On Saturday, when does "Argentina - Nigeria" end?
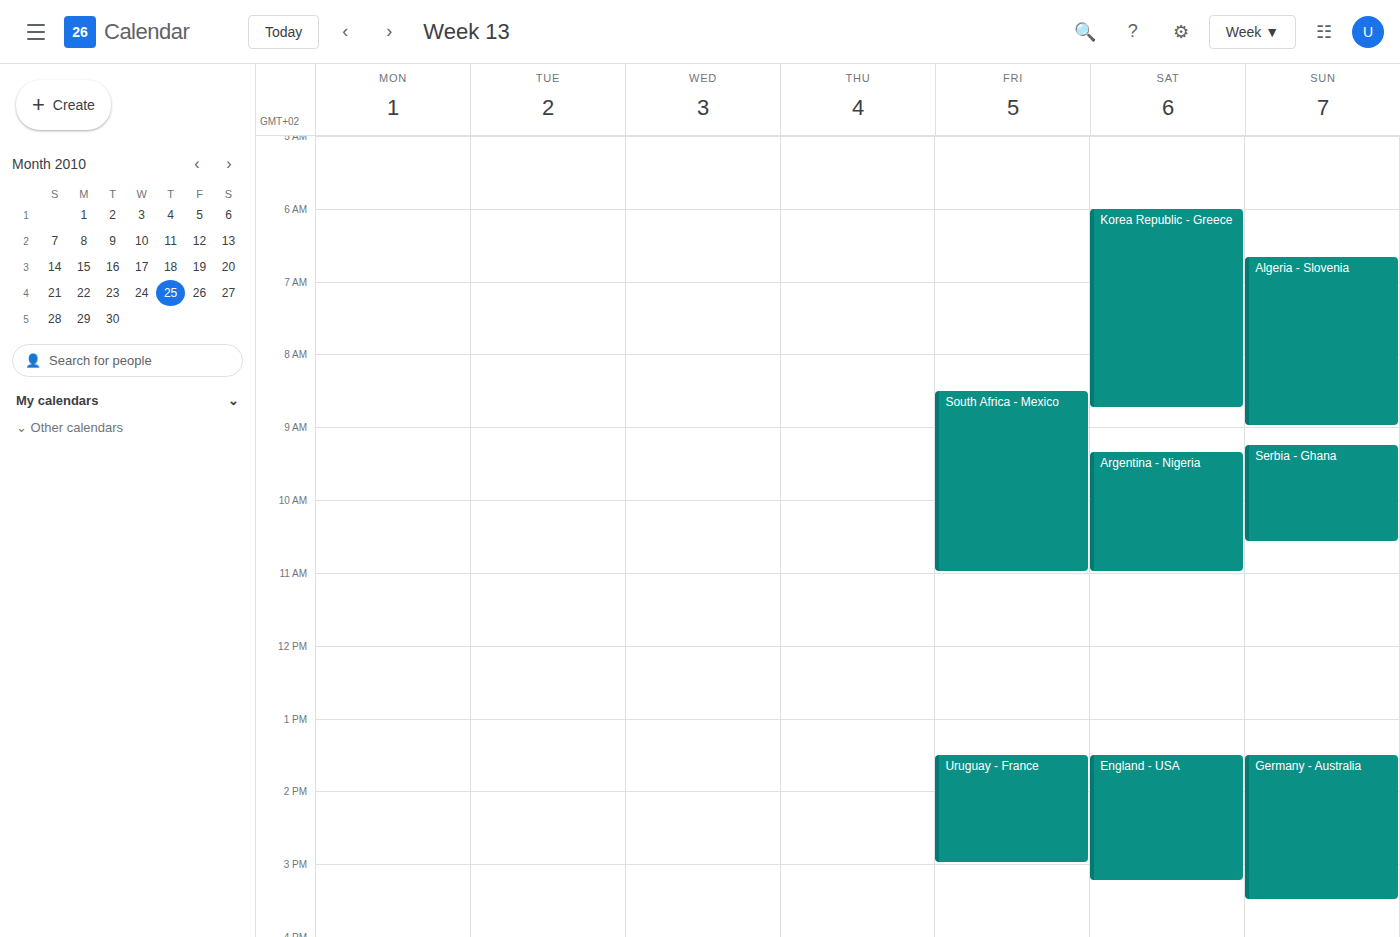
11:00 AM